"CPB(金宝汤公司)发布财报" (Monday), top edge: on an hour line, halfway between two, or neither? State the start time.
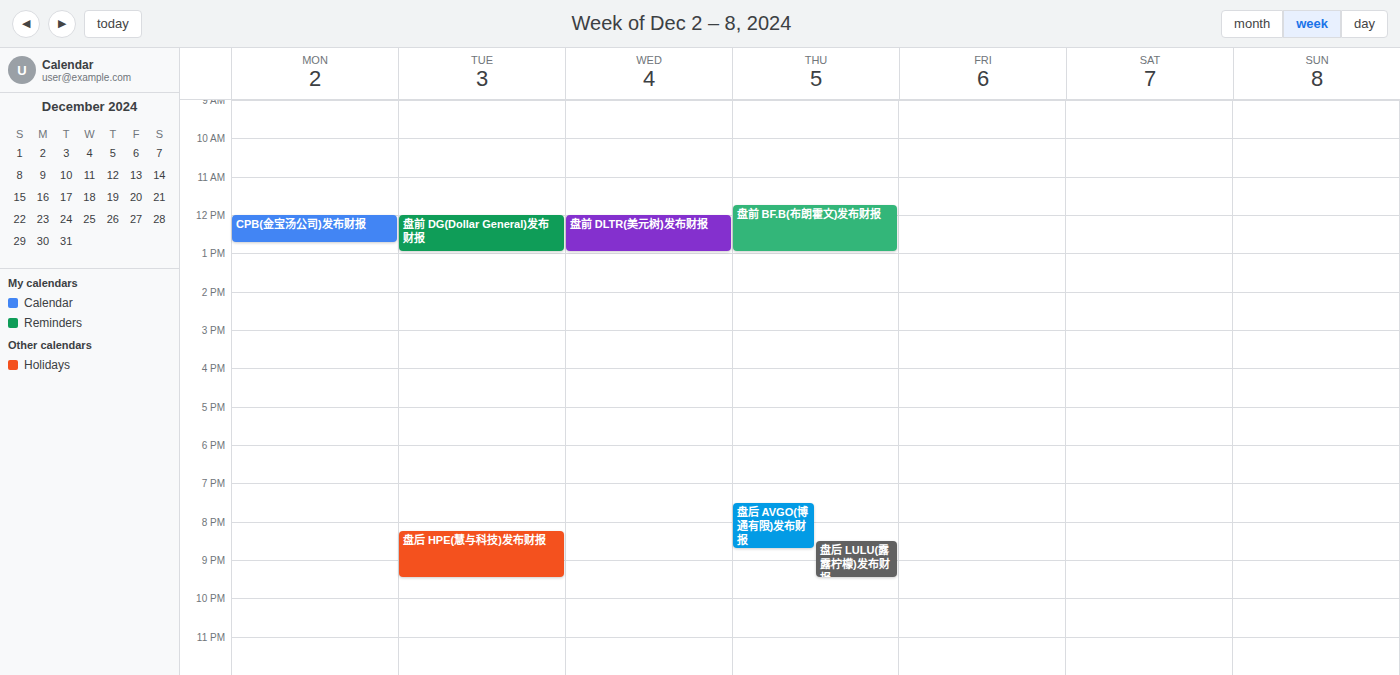
12:00 PM -- exactly on the 12 PM line.